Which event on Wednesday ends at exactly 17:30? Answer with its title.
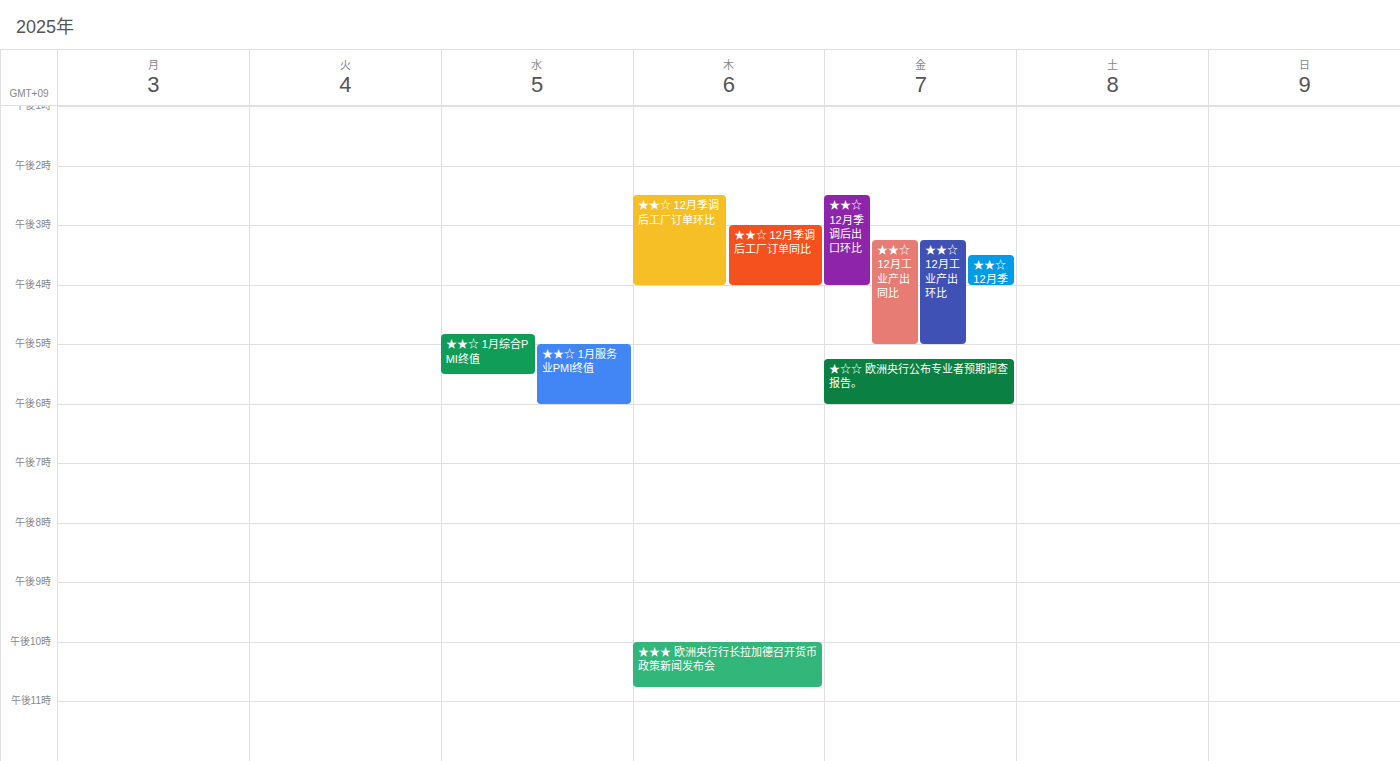
"★★☆ 1月综合PMI终值"